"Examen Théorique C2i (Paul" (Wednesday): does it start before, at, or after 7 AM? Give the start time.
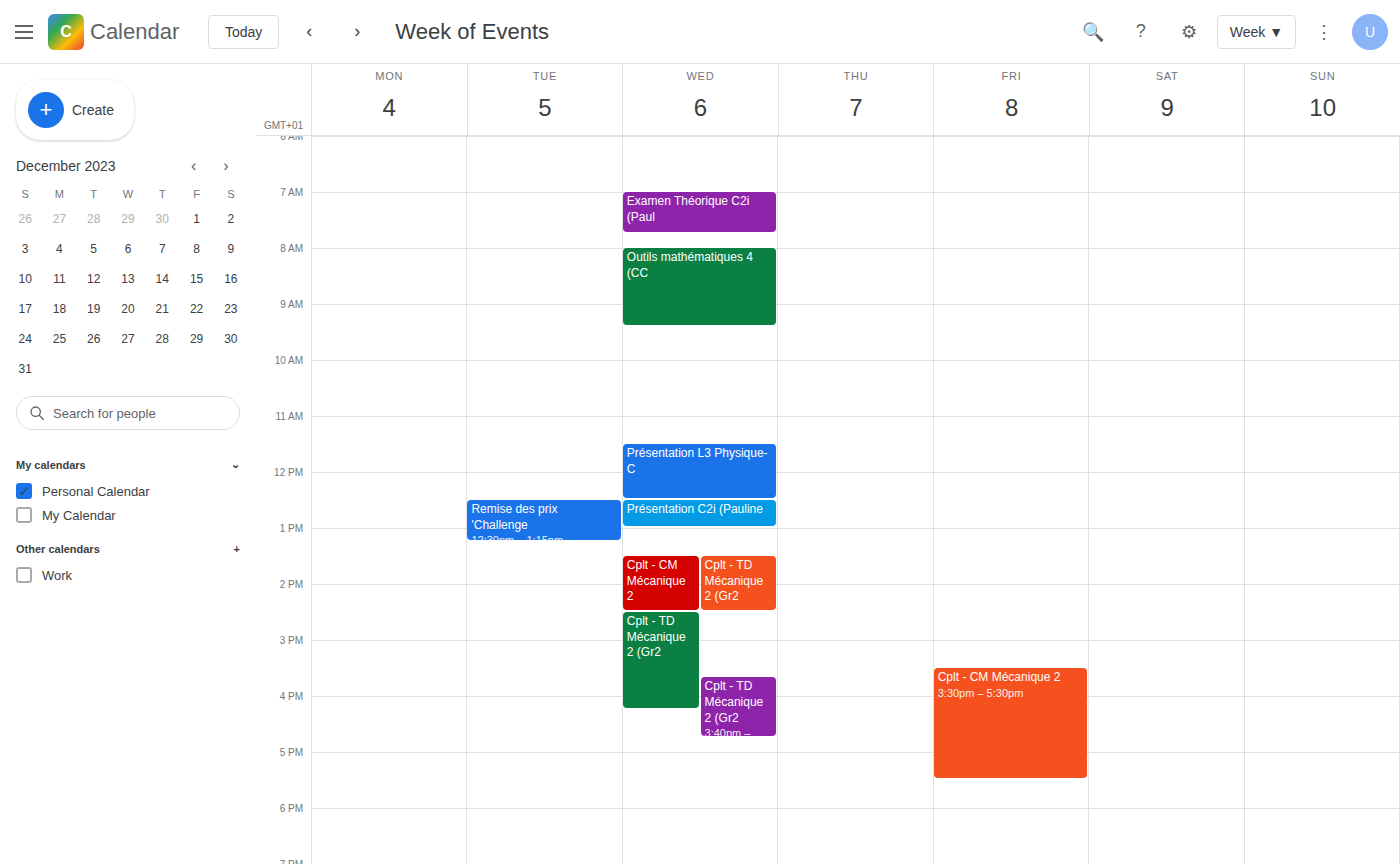
7:00 AM -- exactly at 7 AM, on the 7 AM line.